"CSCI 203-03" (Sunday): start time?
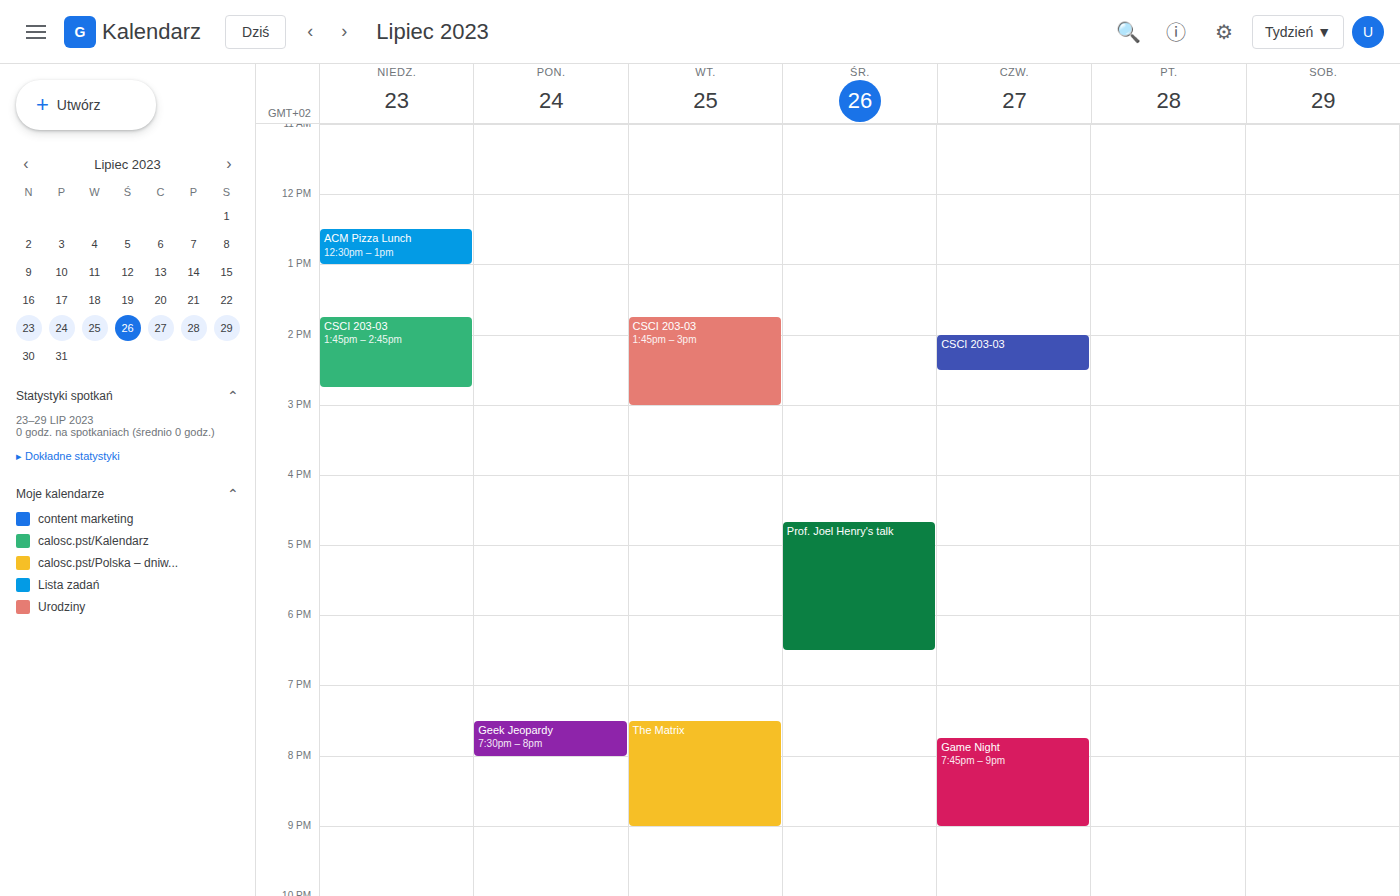
1:45 PM